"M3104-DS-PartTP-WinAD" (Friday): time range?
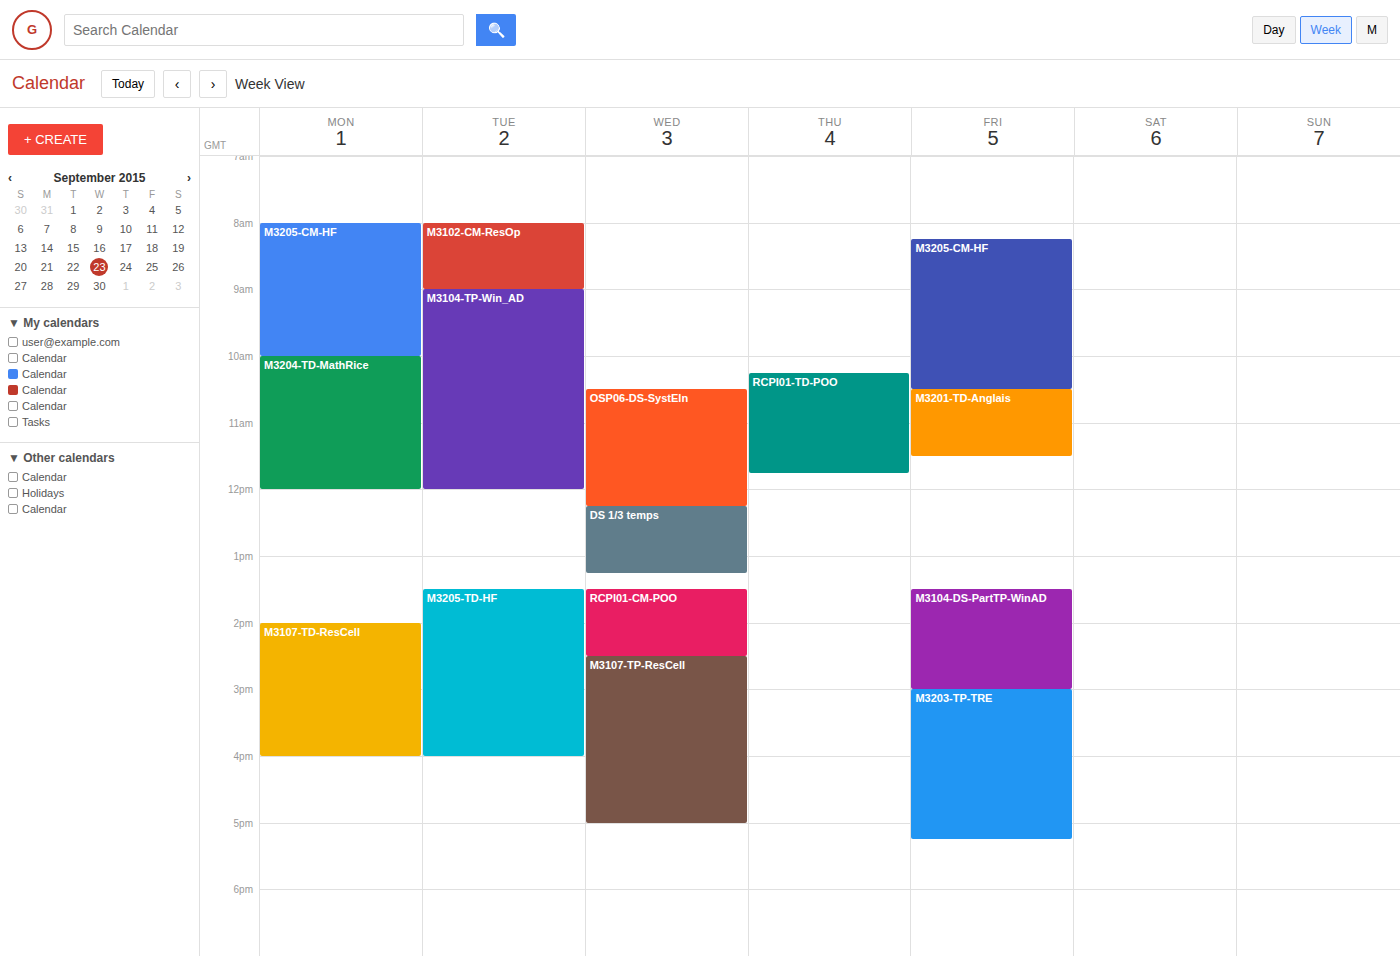
1:30 PM to 3:00 PM